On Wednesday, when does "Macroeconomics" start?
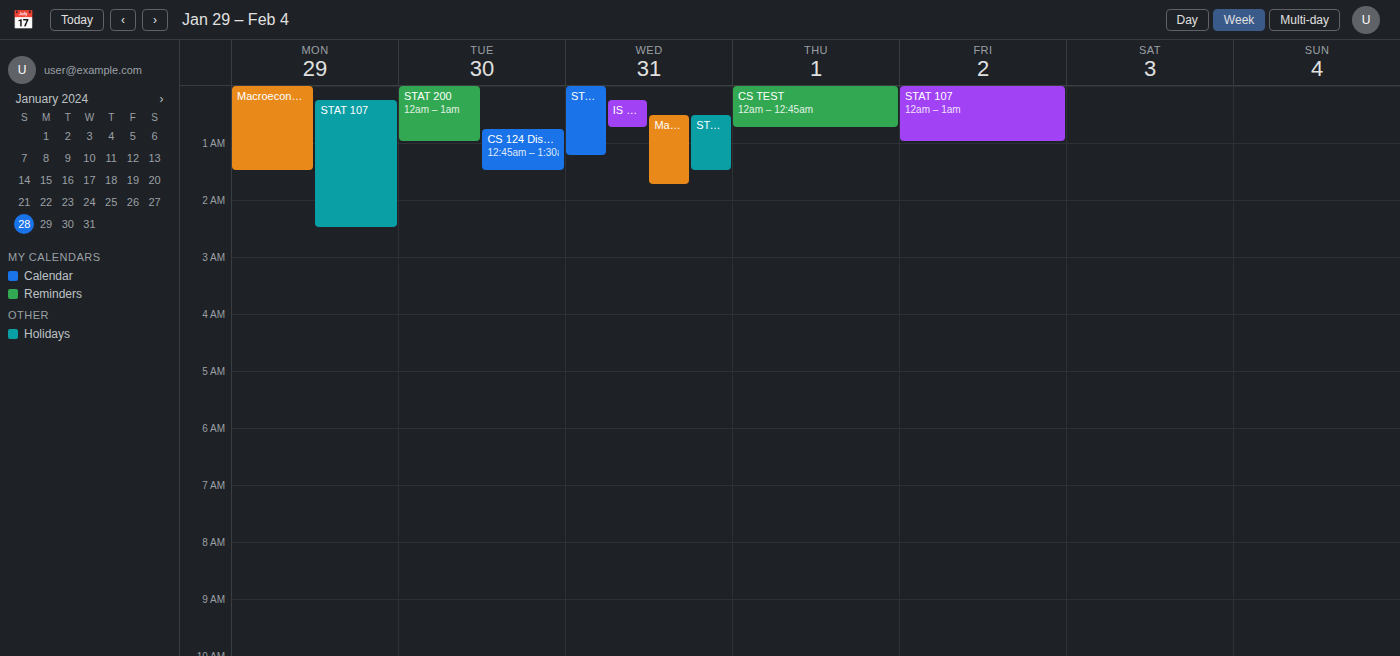
12:30 AM